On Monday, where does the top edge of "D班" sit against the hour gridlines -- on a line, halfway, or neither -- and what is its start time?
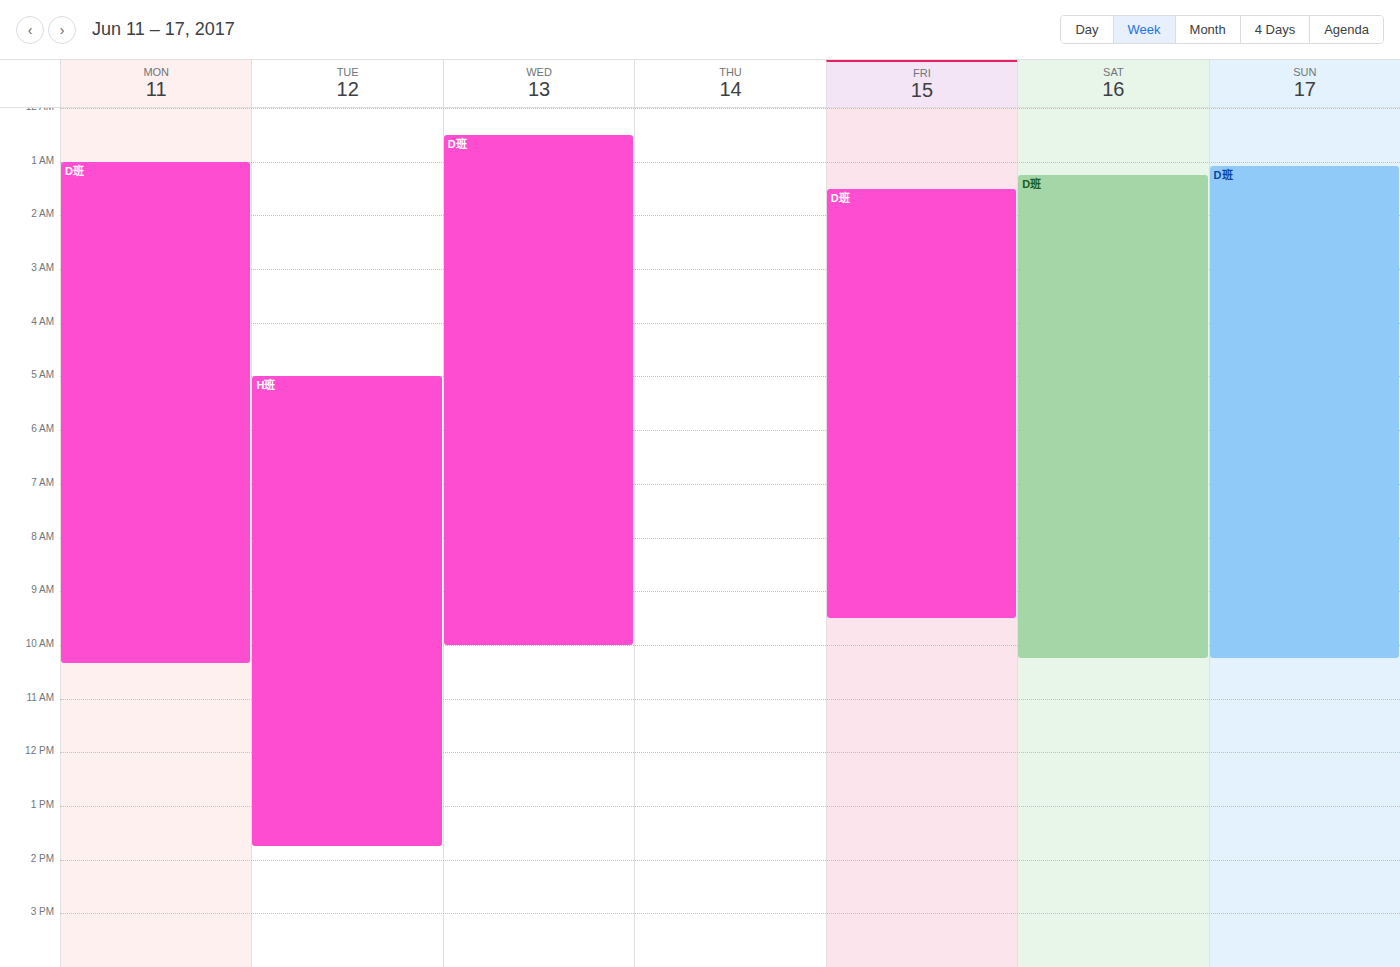
1:00 AM -- exactly on the 1 AM line.